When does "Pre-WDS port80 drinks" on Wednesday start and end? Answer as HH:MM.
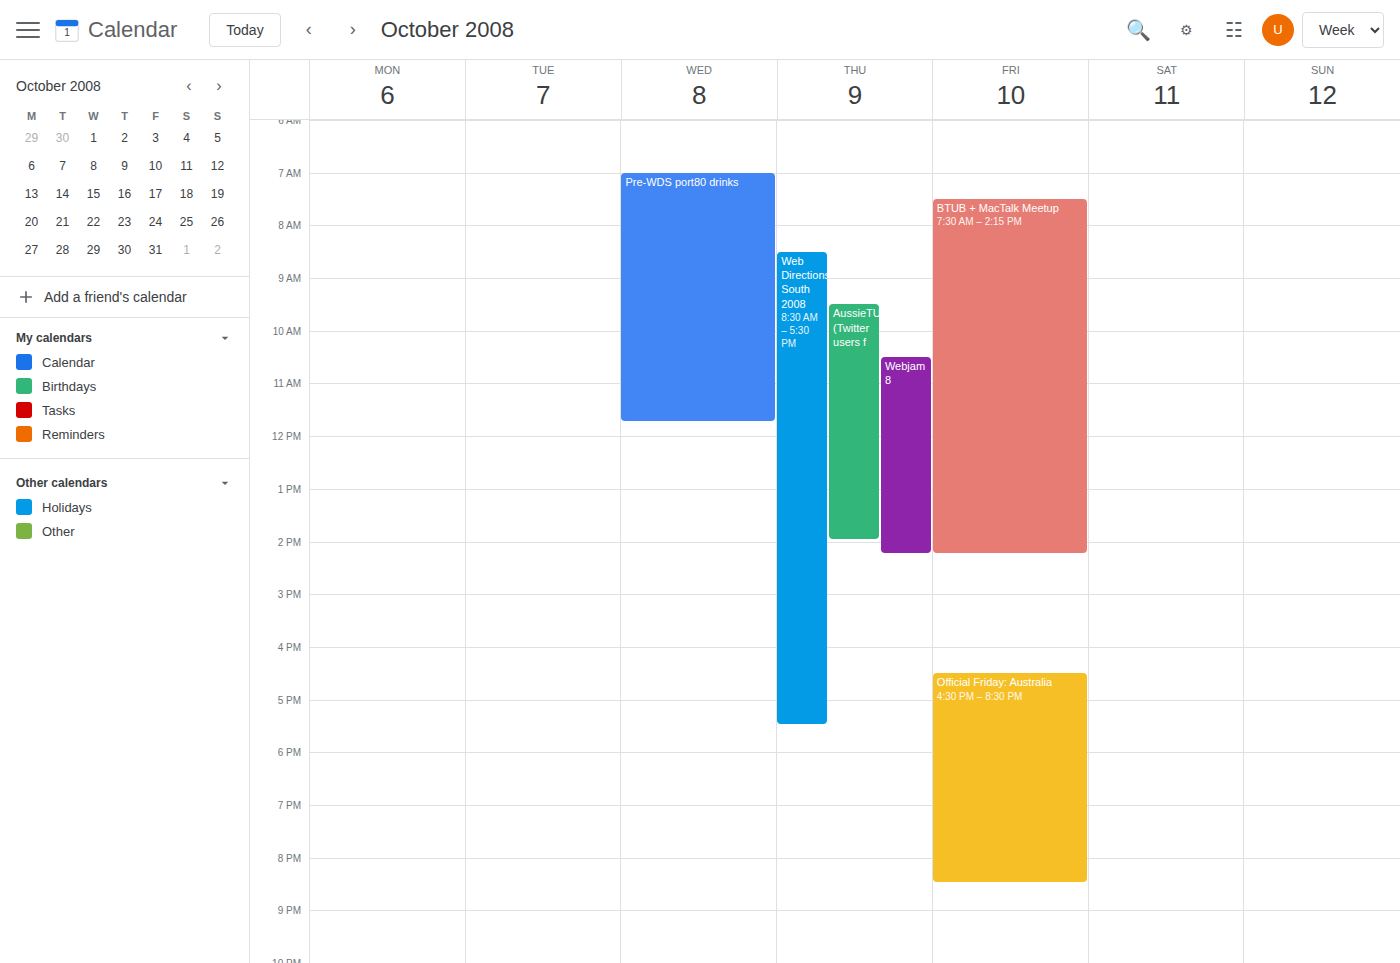
07:00 to 11:45